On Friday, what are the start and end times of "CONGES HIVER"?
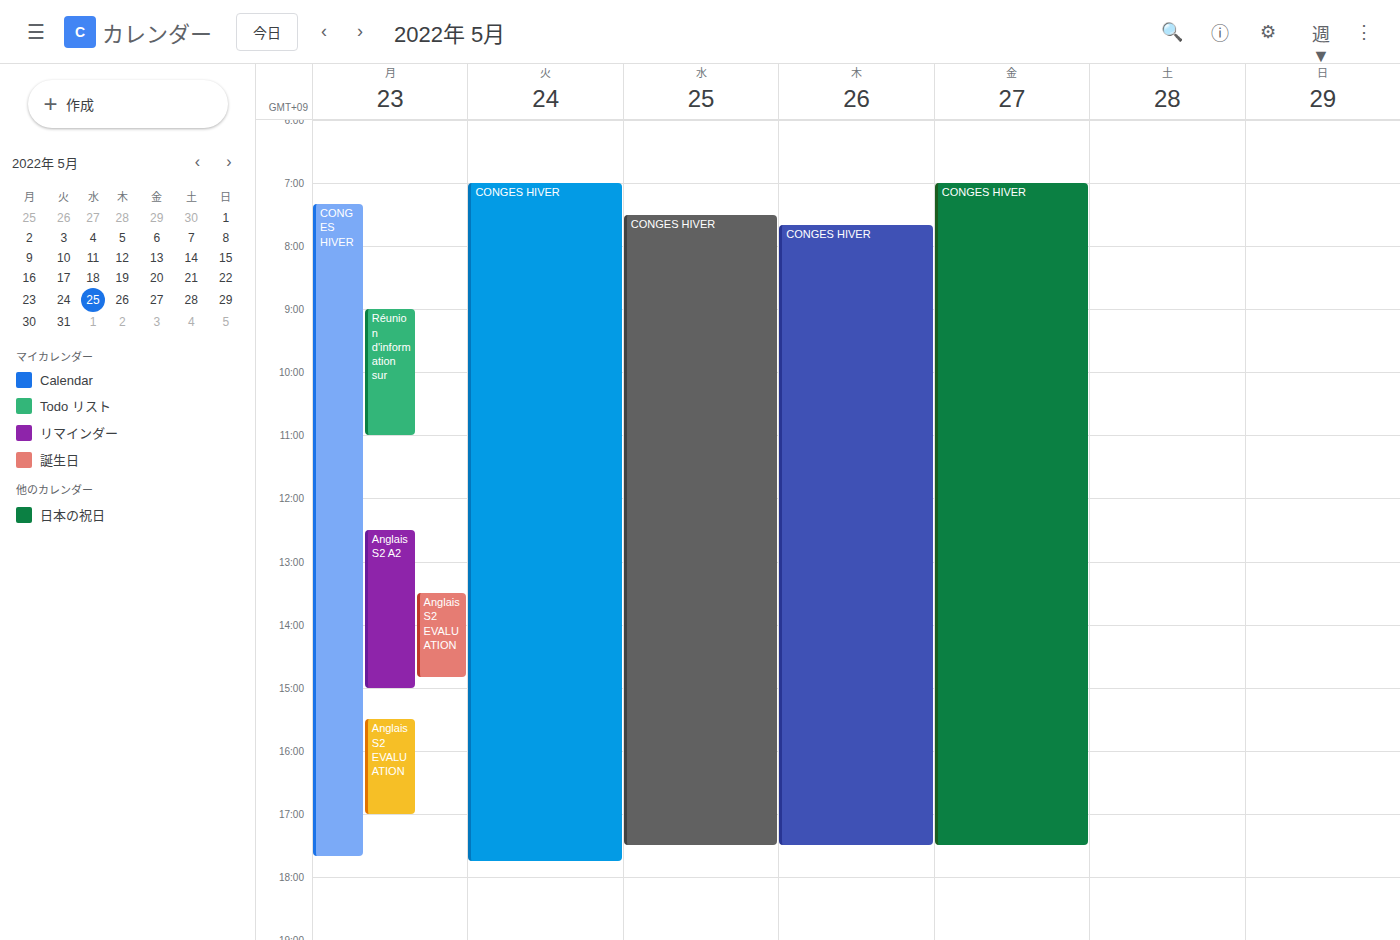
07:00 to 17:30